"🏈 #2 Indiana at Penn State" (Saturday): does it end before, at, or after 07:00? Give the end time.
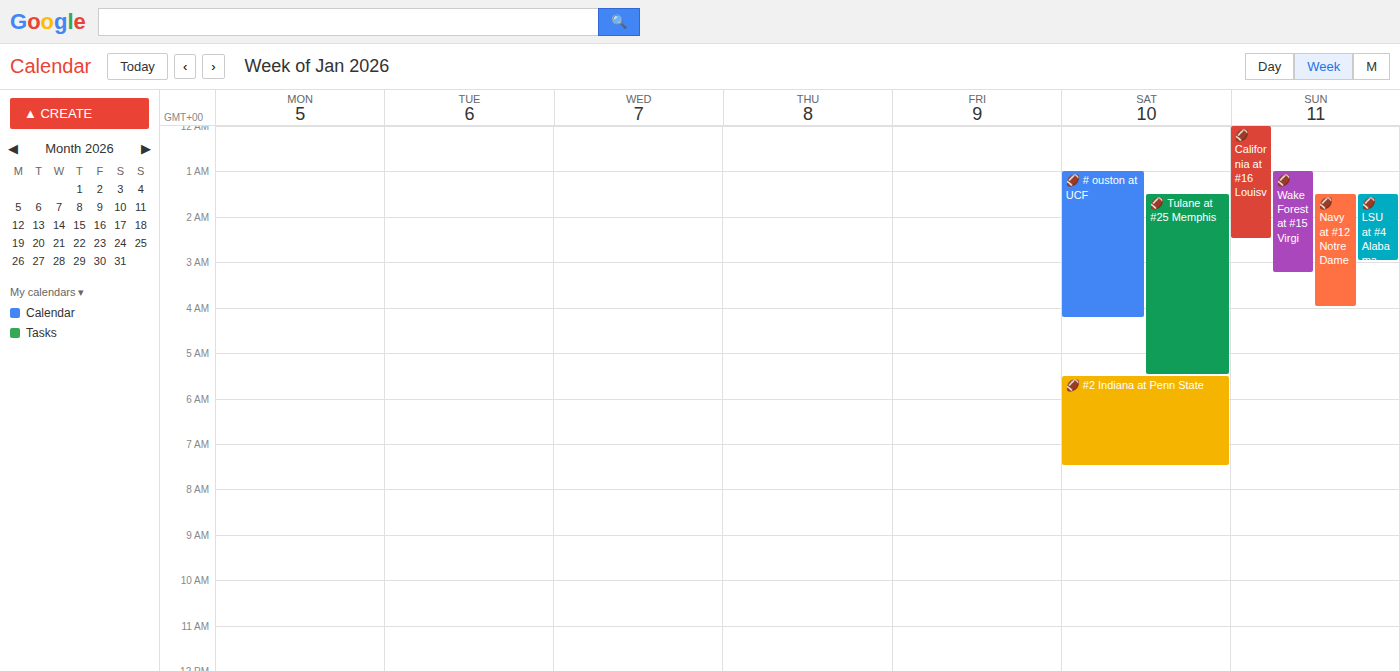
07:30 -- after 07:00, 30 minutes below the 07:00 line.